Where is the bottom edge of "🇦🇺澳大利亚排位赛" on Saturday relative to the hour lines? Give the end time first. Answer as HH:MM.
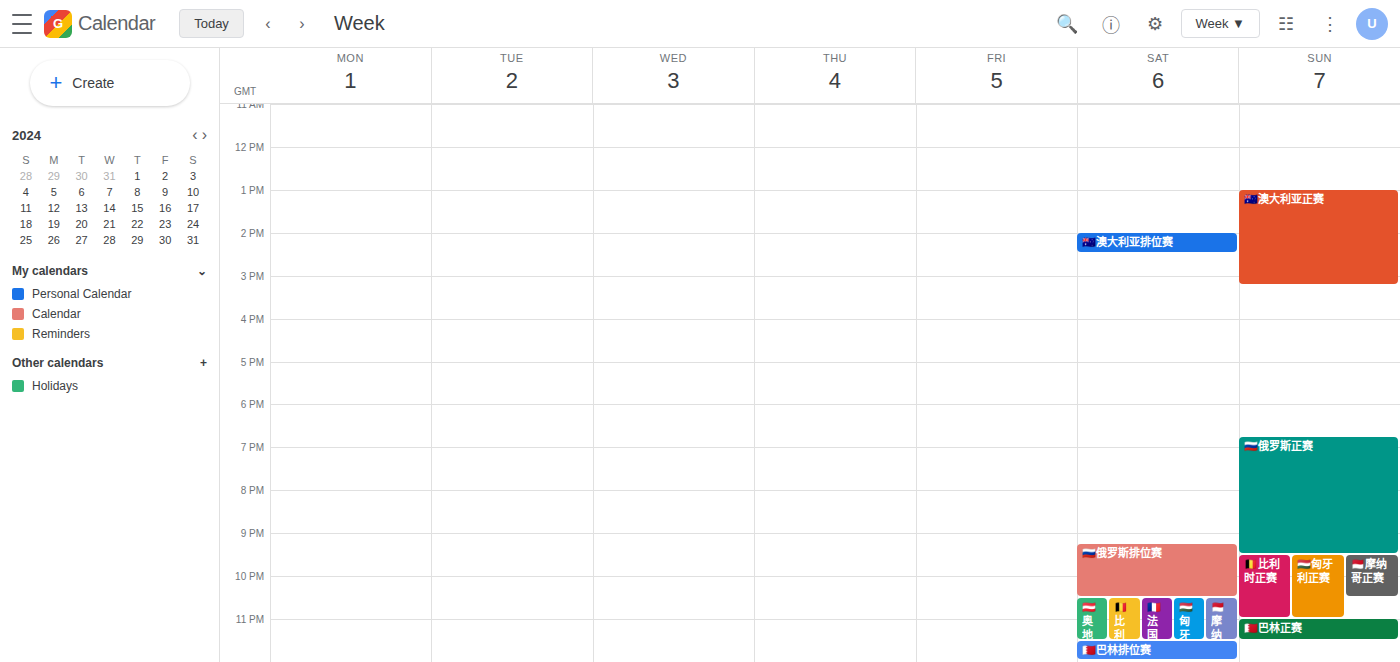
14:30 -- halfway between the 14:00 and 15:00 lines.